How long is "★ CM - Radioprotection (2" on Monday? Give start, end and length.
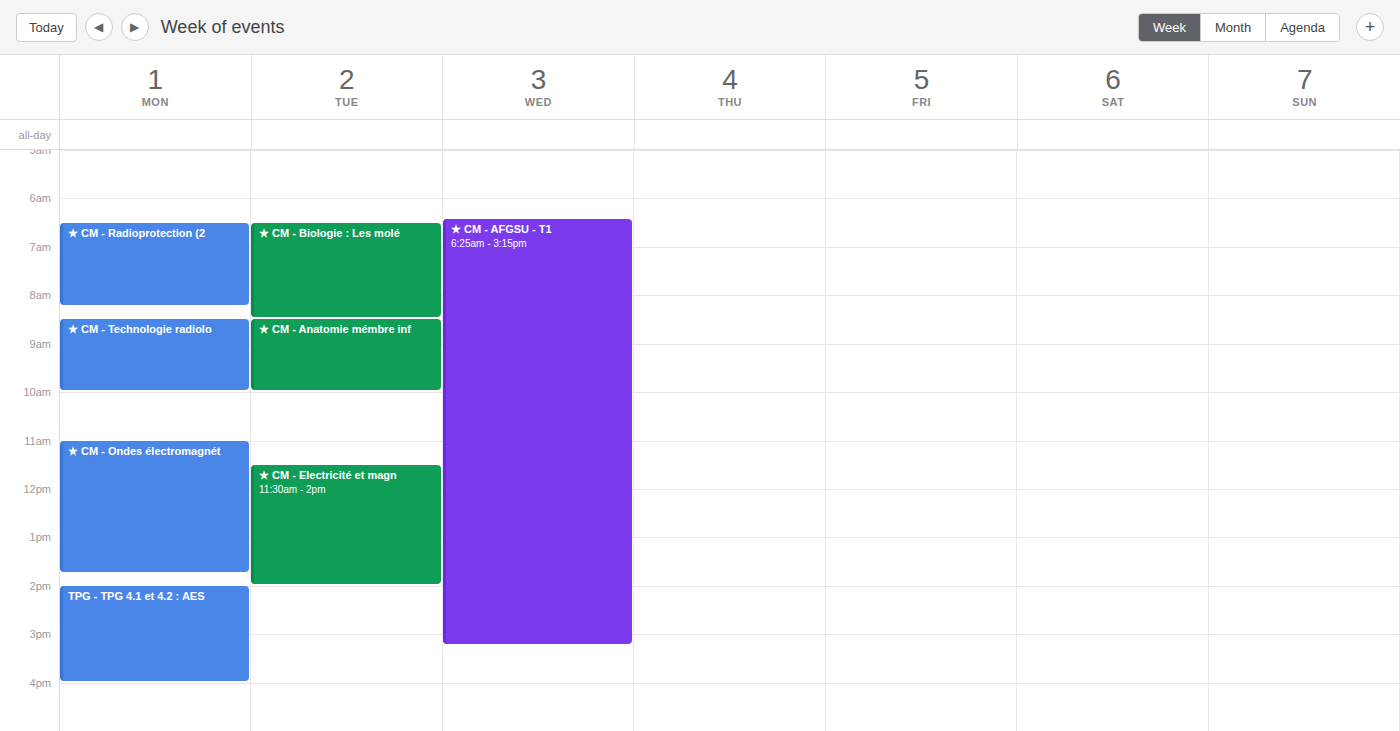
6:30 AM to 8:15 AM, 1 hour 45 minutes